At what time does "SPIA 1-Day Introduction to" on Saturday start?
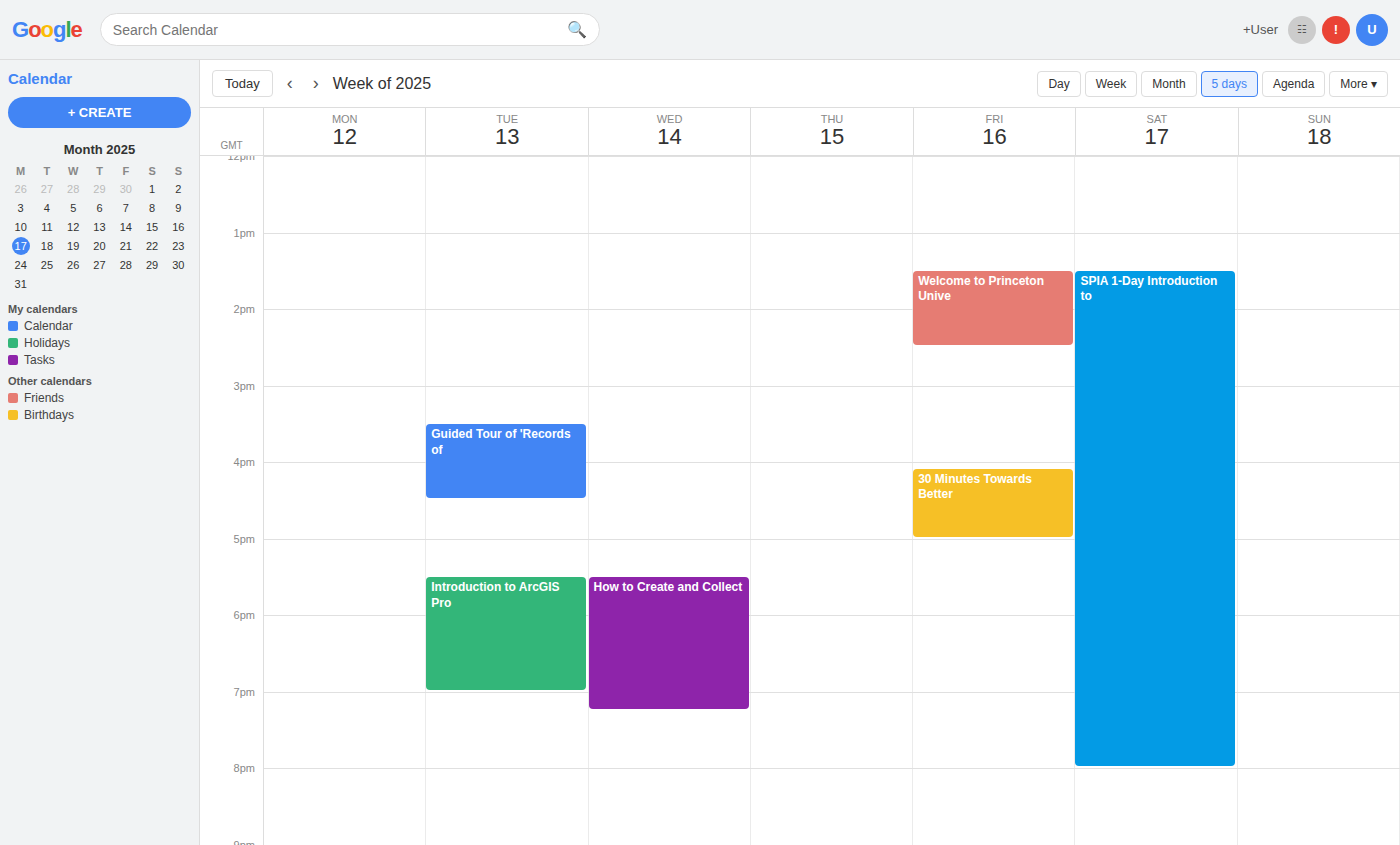
1:30 PM